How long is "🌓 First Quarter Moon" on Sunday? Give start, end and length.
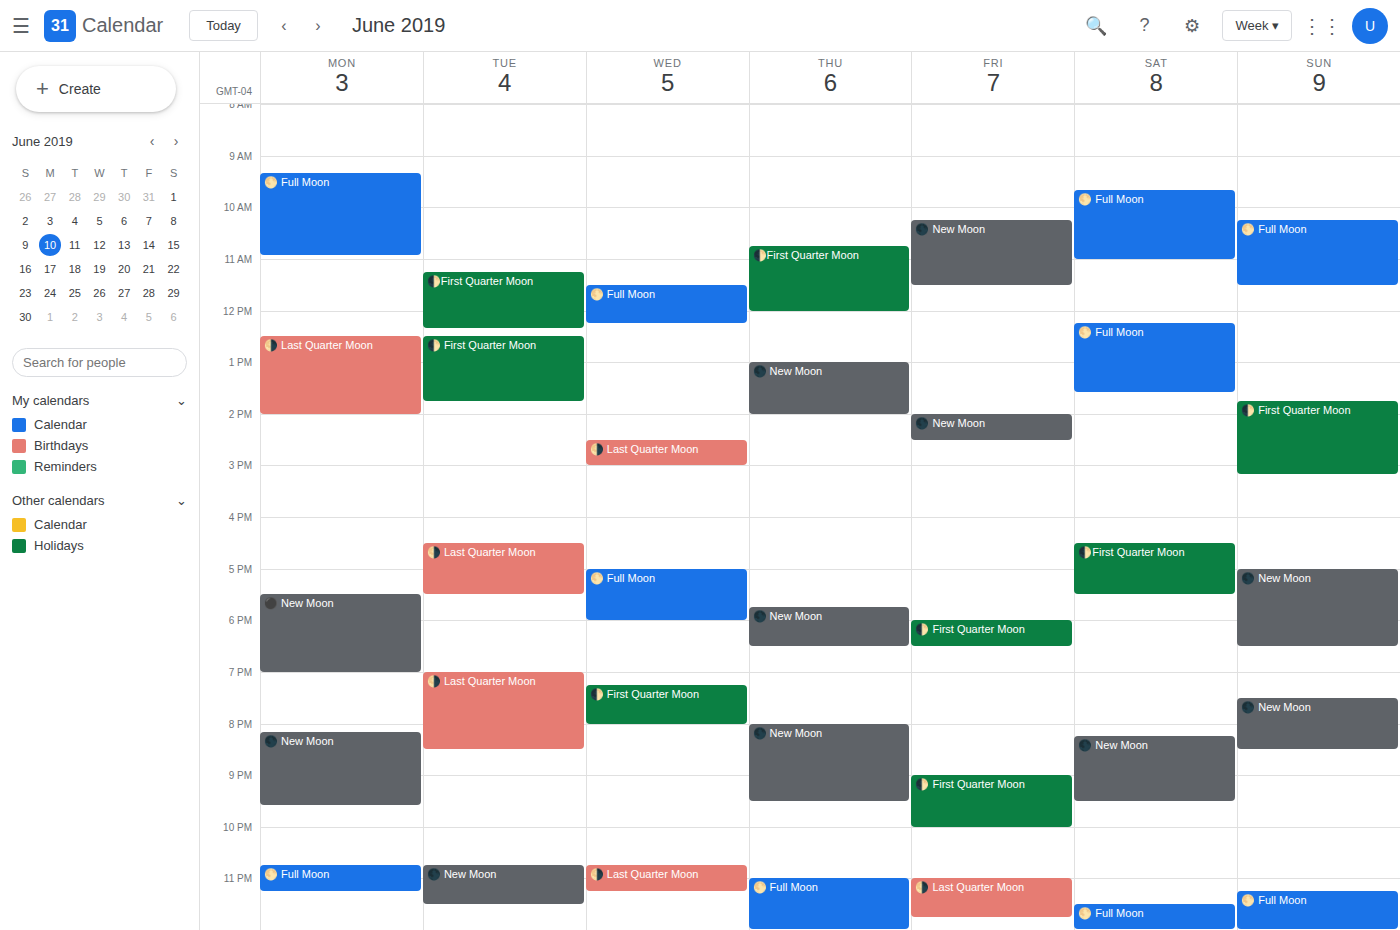
1:45 PM to 3:10 PM, 1 hour 25 minutes